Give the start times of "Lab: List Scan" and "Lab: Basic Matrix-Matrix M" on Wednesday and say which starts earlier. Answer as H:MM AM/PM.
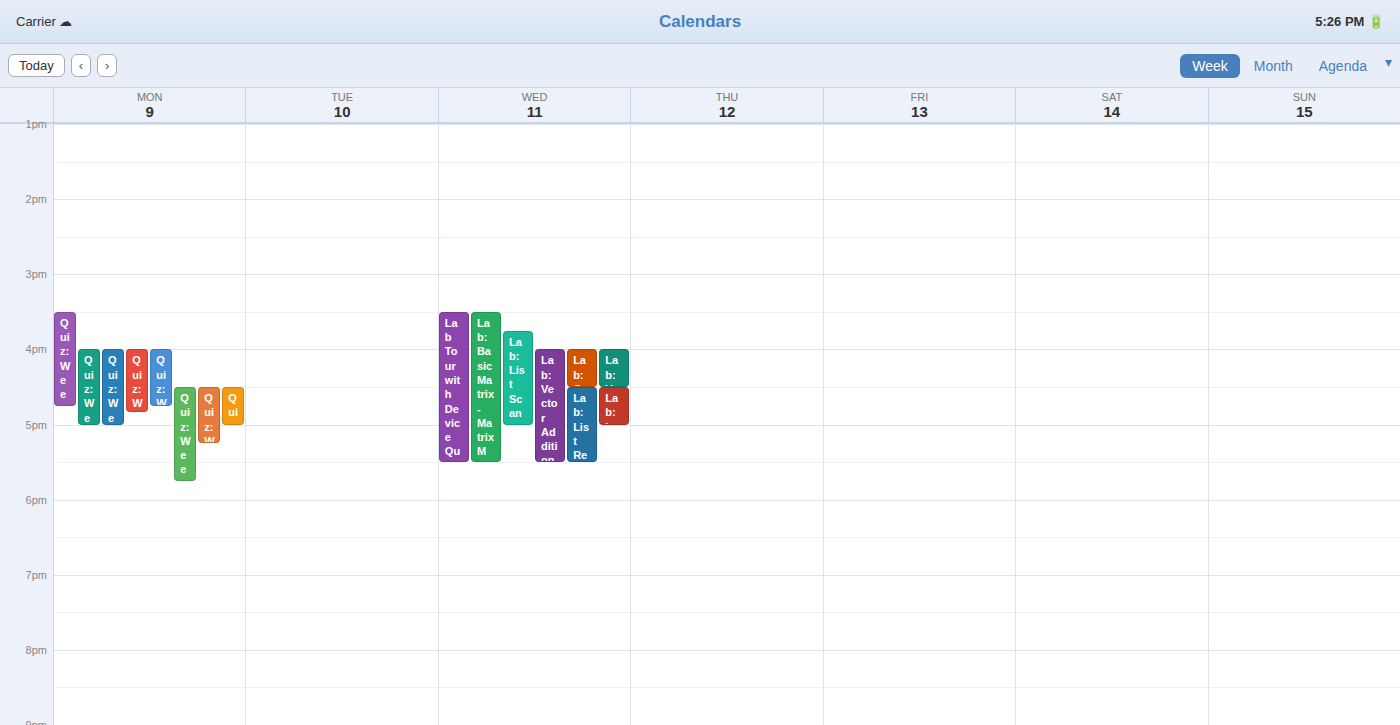
"Lab: Basic Matrix-Matrix M" 3:30 PM; "Lab: List Scan" 3:45 PM.